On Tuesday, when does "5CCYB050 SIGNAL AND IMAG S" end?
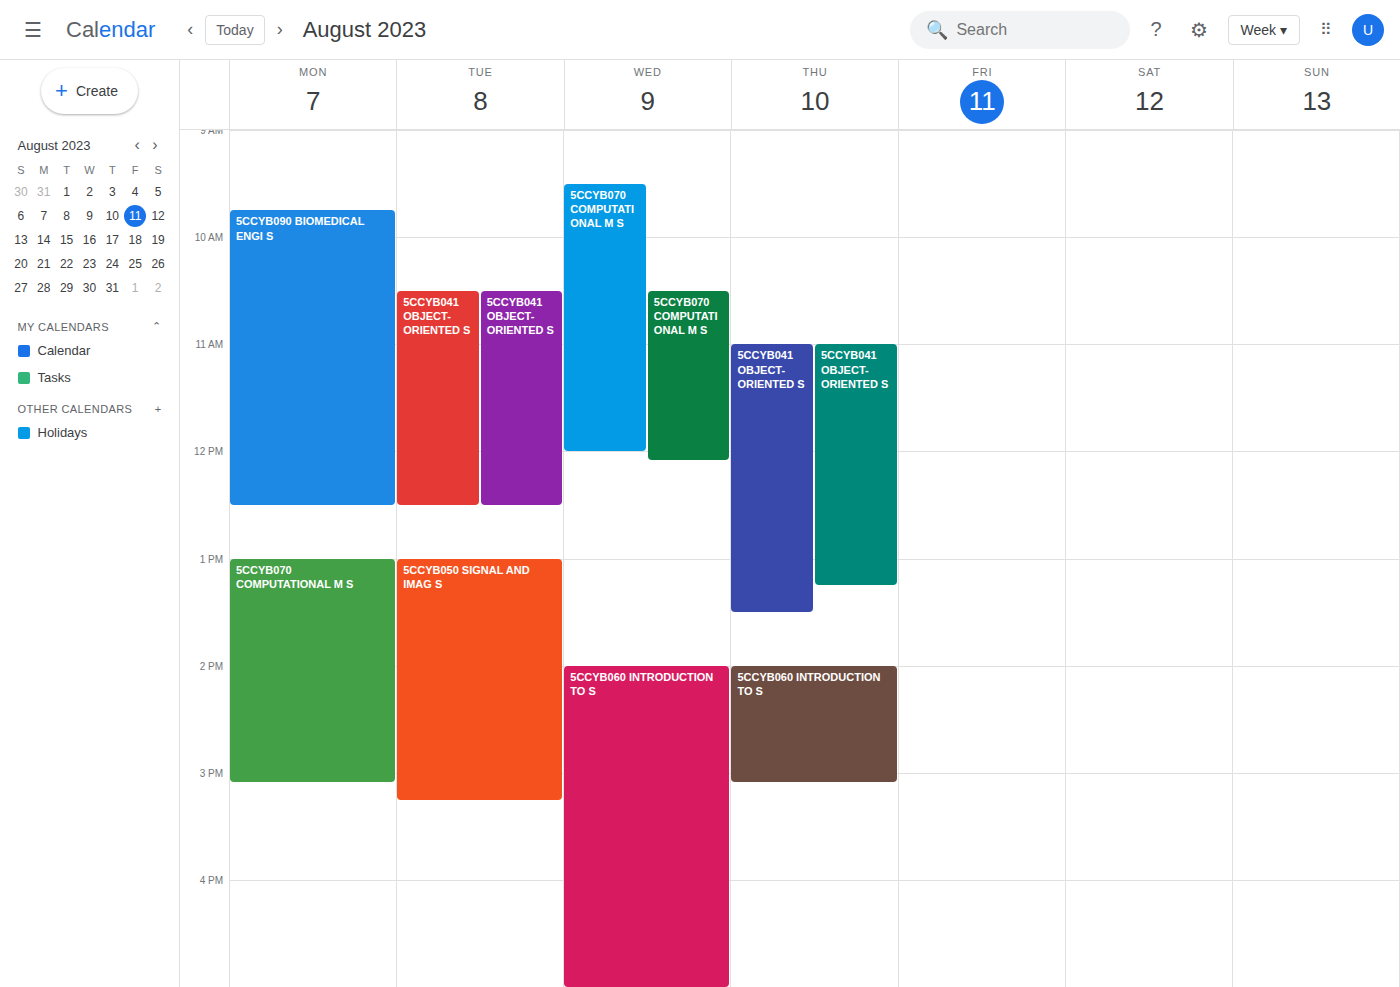
15:15